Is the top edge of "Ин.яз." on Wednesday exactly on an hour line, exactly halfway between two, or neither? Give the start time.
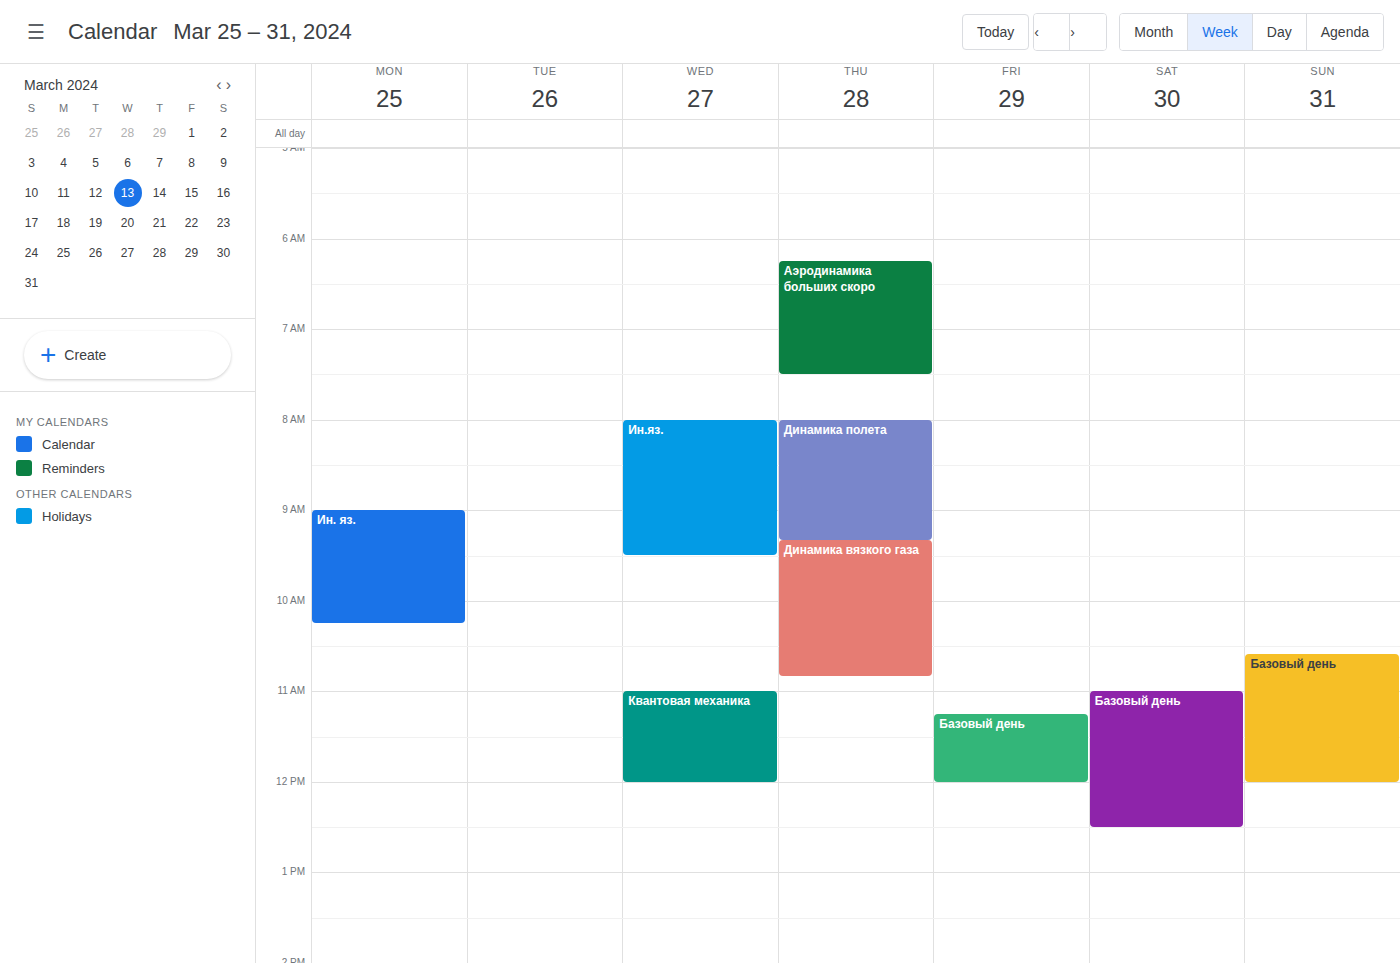
8:00 AM -- exactly on the 8 AM line.